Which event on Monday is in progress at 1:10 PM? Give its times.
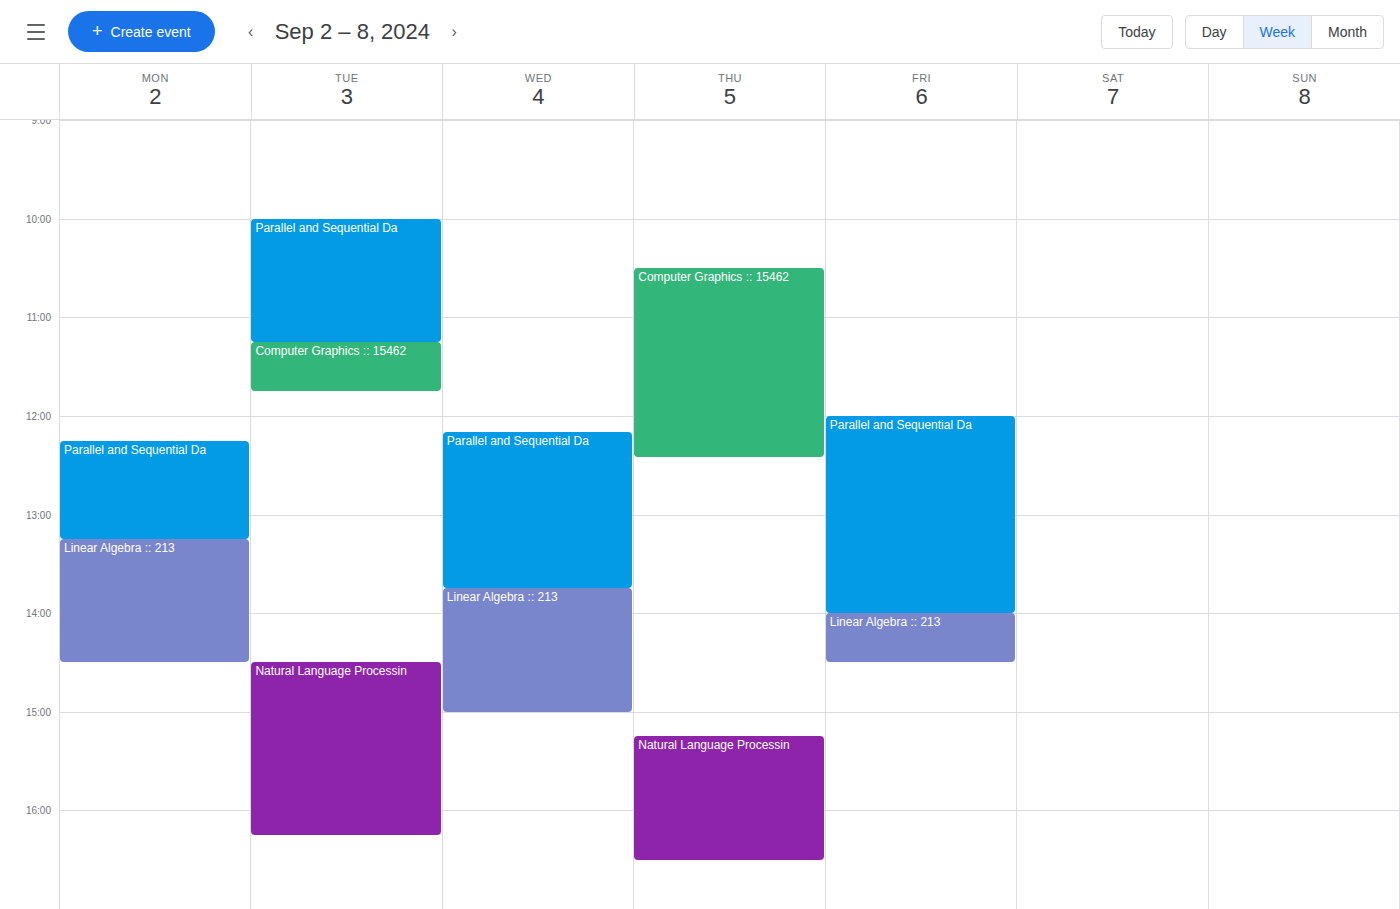
"Parallel and Sequential Da", 12:15 PM to 1:15 PM